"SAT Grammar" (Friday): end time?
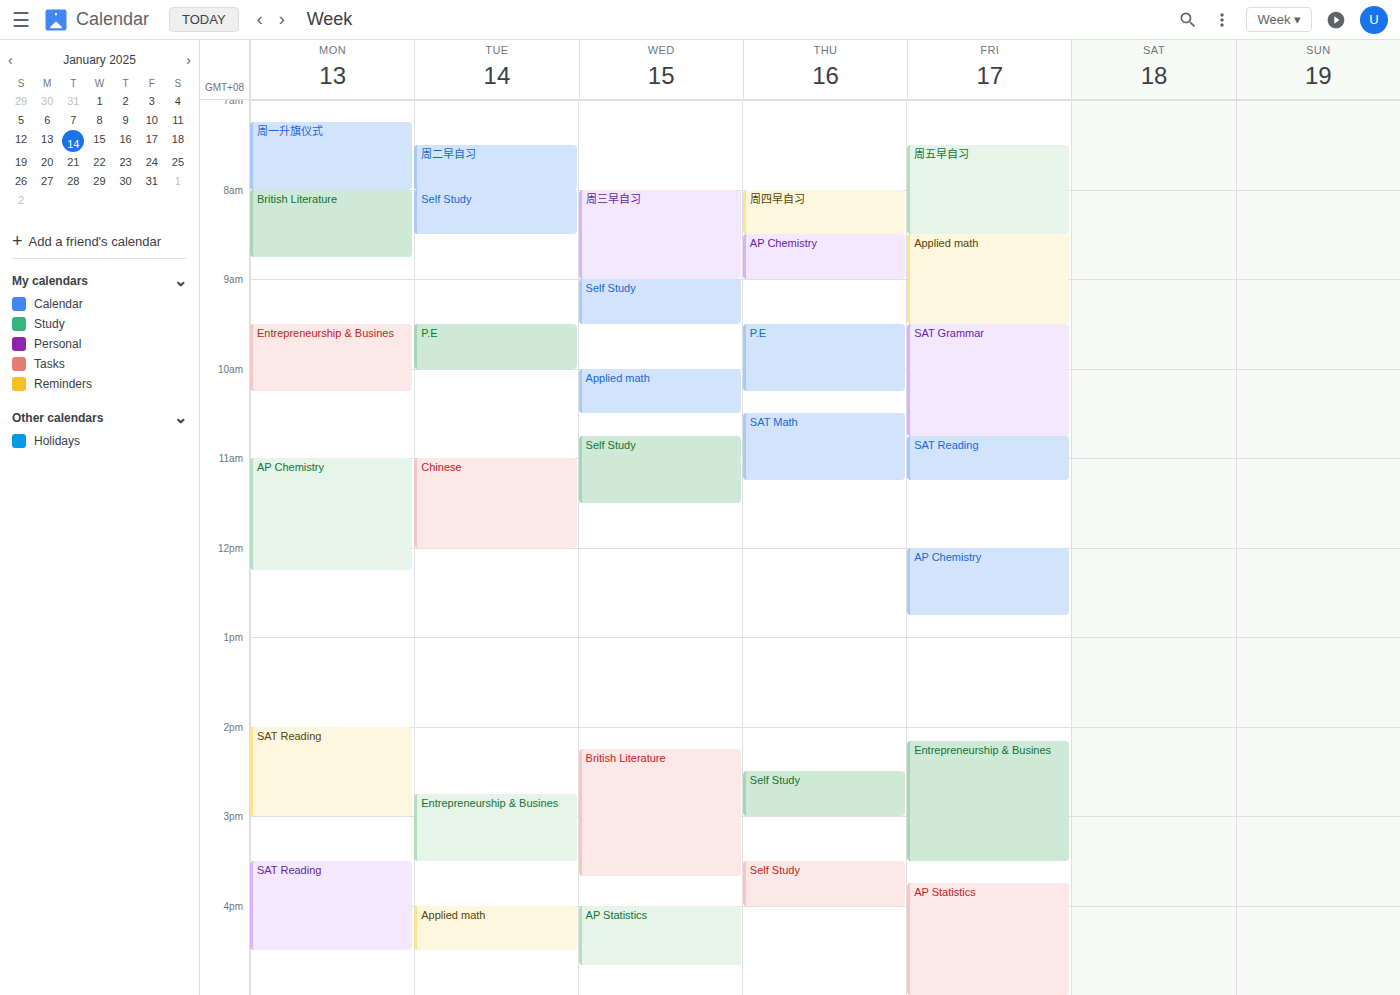
10:45 AM